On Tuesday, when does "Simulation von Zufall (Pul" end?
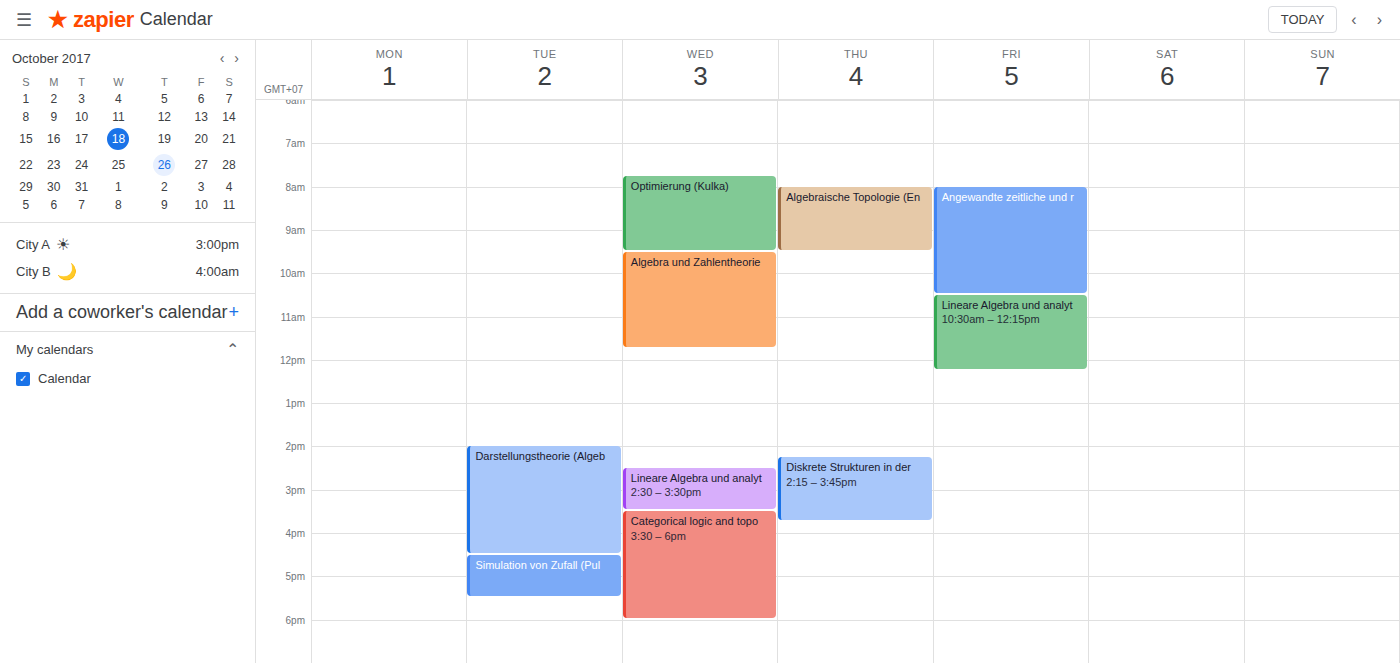
17:30